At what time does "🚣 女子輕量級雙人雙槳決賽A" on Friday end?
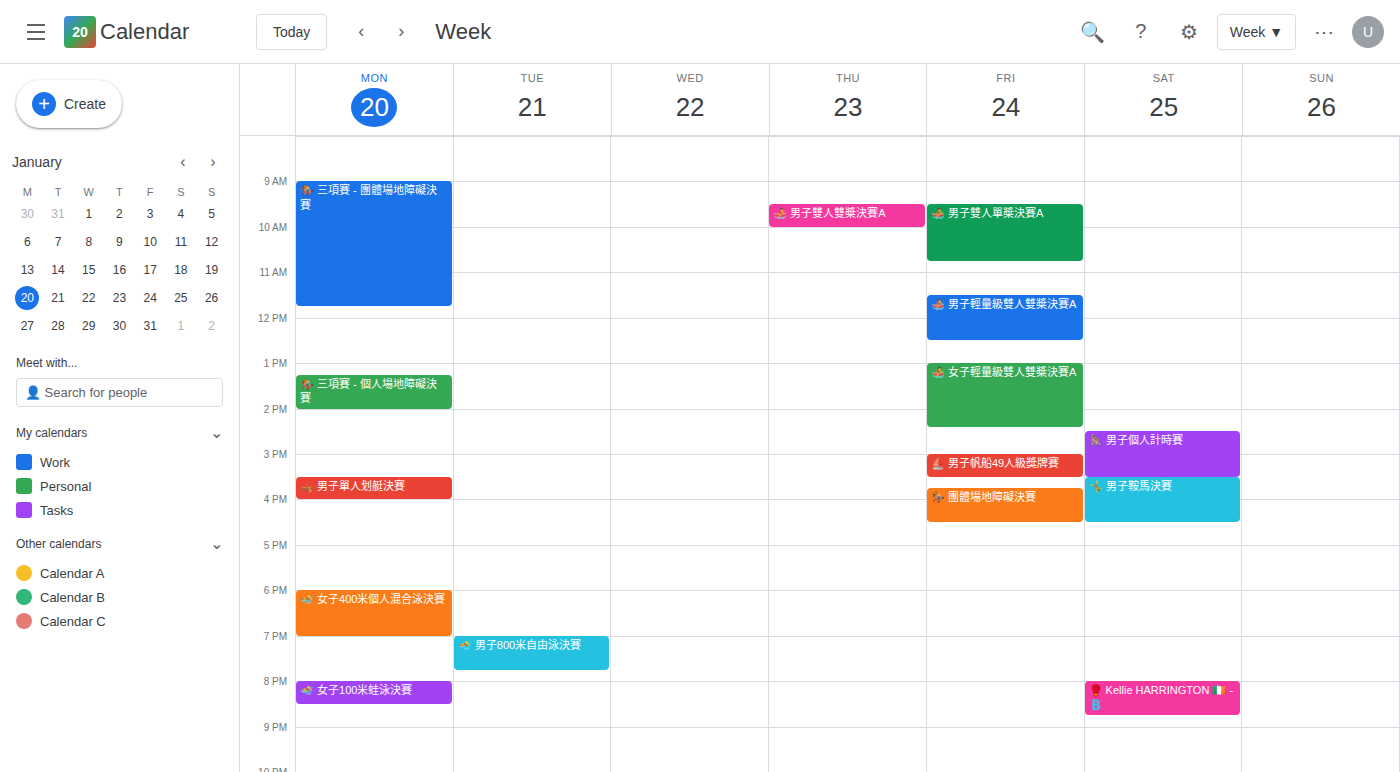
14:25